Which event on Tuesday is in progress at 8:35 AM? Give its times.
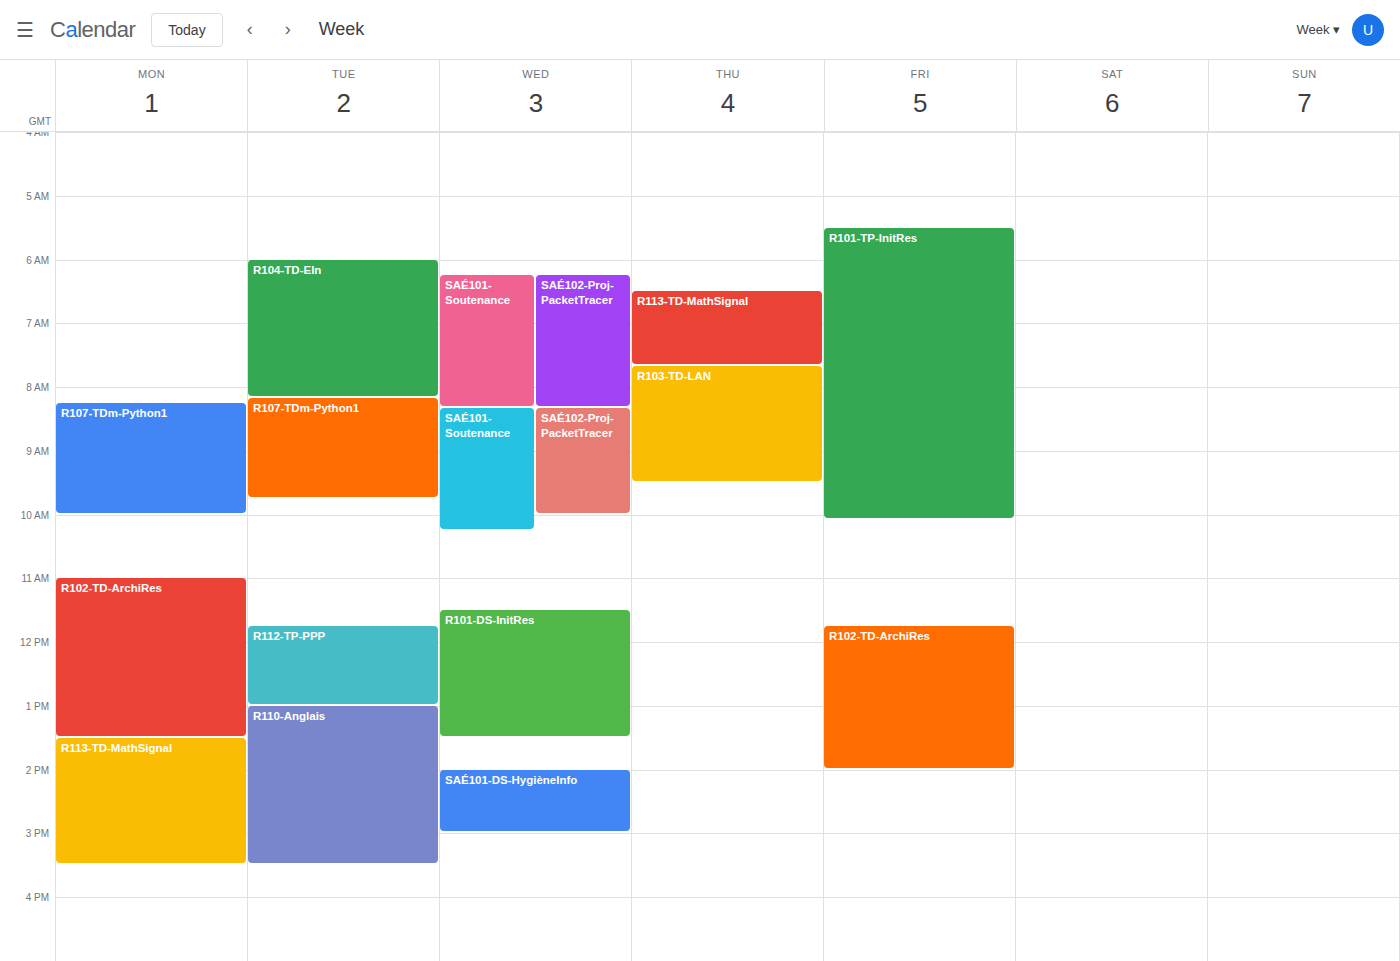
"R107-TDm-Python1", 8:10 AM to 9:45 AM